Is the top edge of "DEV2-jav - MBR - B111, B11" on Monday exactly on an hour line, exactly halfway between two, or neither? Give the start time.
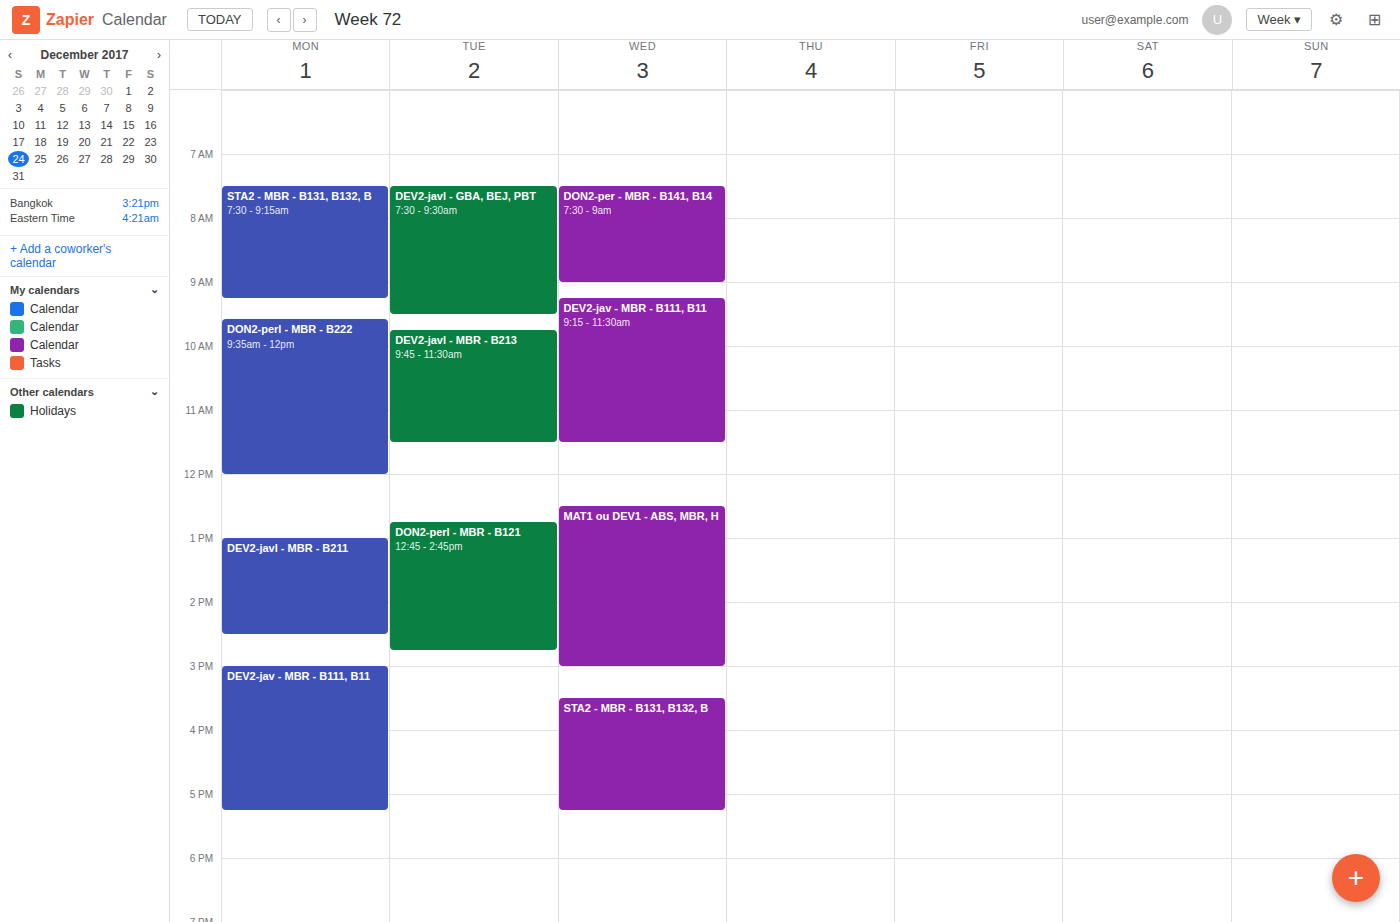
15:00 -- exactly on the 15:00 line.